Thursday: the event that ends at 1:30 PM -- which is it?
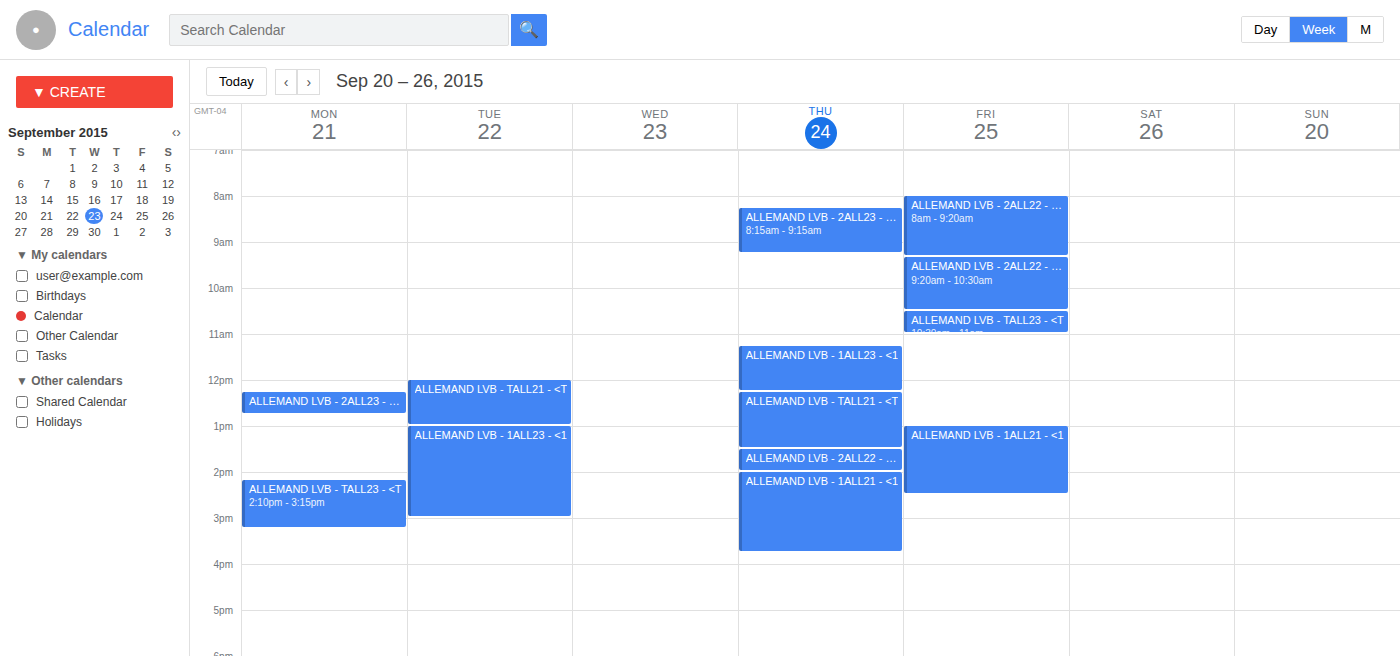
"ALLEMAND LVB - TALL21 - <T"